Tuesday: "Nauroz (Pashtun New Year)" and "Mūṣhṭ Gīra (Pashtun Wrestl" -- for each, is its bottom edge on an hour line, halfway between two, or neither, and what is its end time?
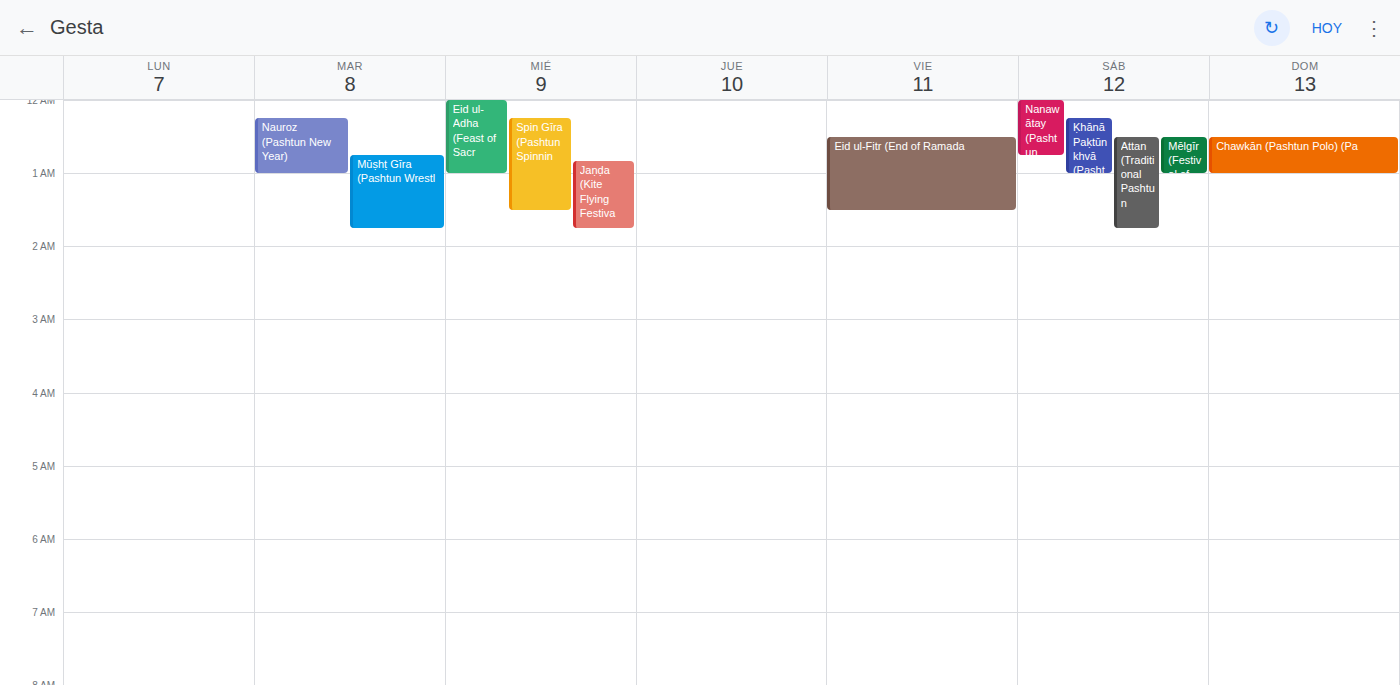
"Nauroz (Pashtun New Year)": 1:00 AM, exactly on the 1 AM line. "Mūṣhṭ Gīra (Pashtun Wrestl": 1:45 AM, neither: three quarters of the way from the 1 AM line to the 2 AM line.